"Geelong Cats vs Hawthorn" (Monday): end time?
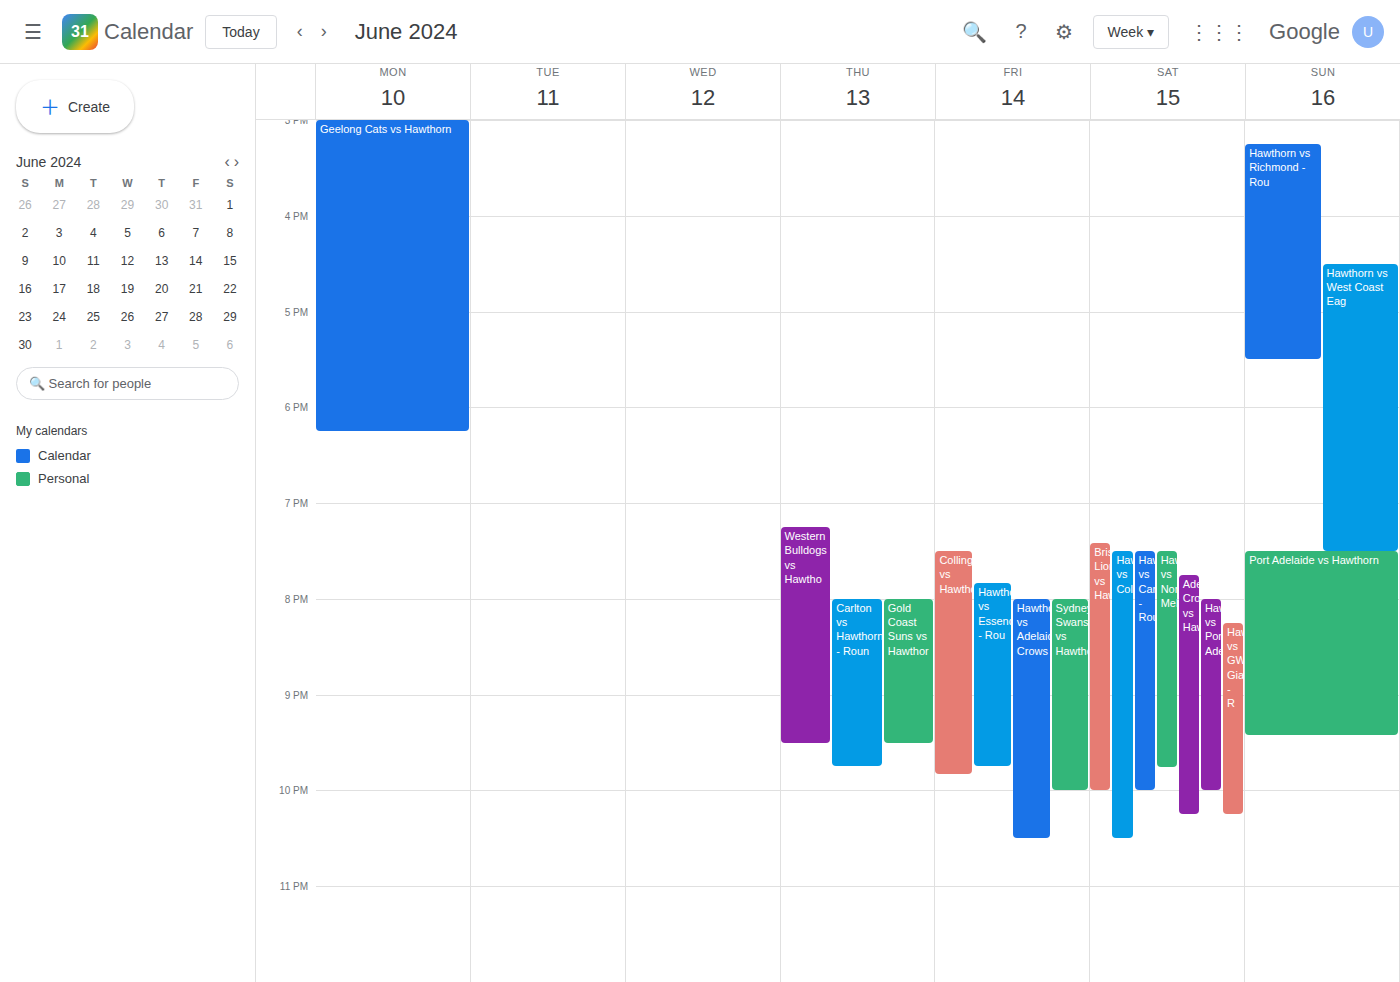
6:15 PM